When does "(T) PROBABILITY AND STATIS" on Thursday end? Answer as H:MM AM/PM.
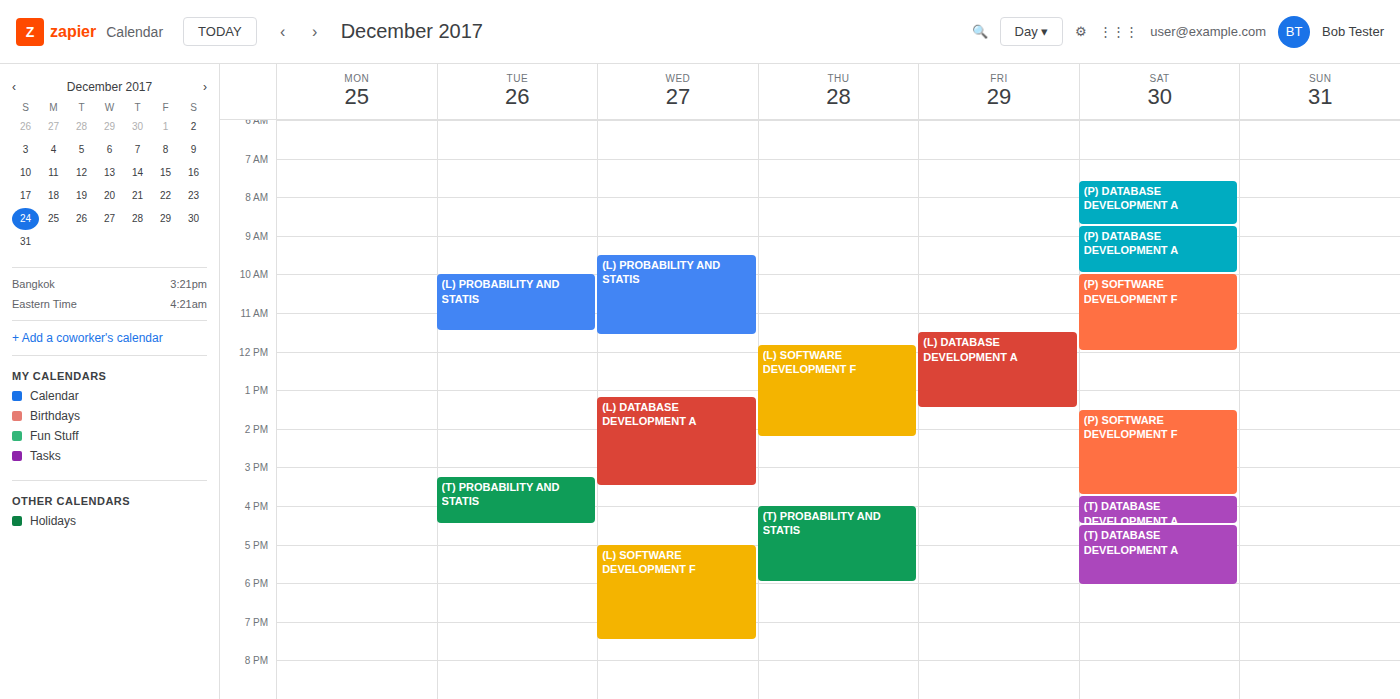
6:00 PM